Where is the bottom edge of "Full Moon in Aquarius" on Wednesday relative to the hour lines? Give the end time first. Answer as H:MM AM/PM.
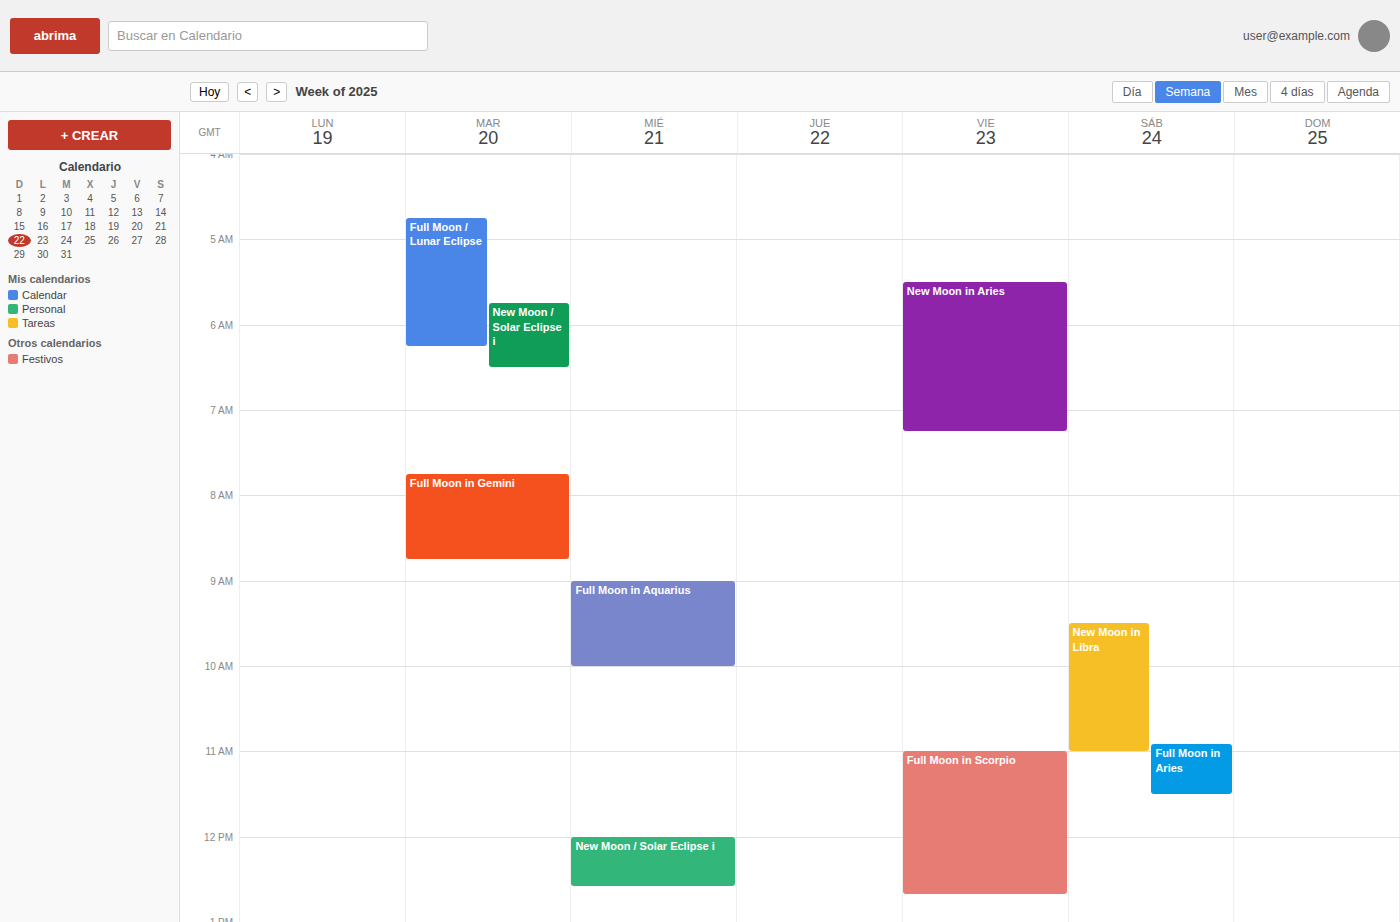
10:00 AM -- exactly on the 10 AM line.